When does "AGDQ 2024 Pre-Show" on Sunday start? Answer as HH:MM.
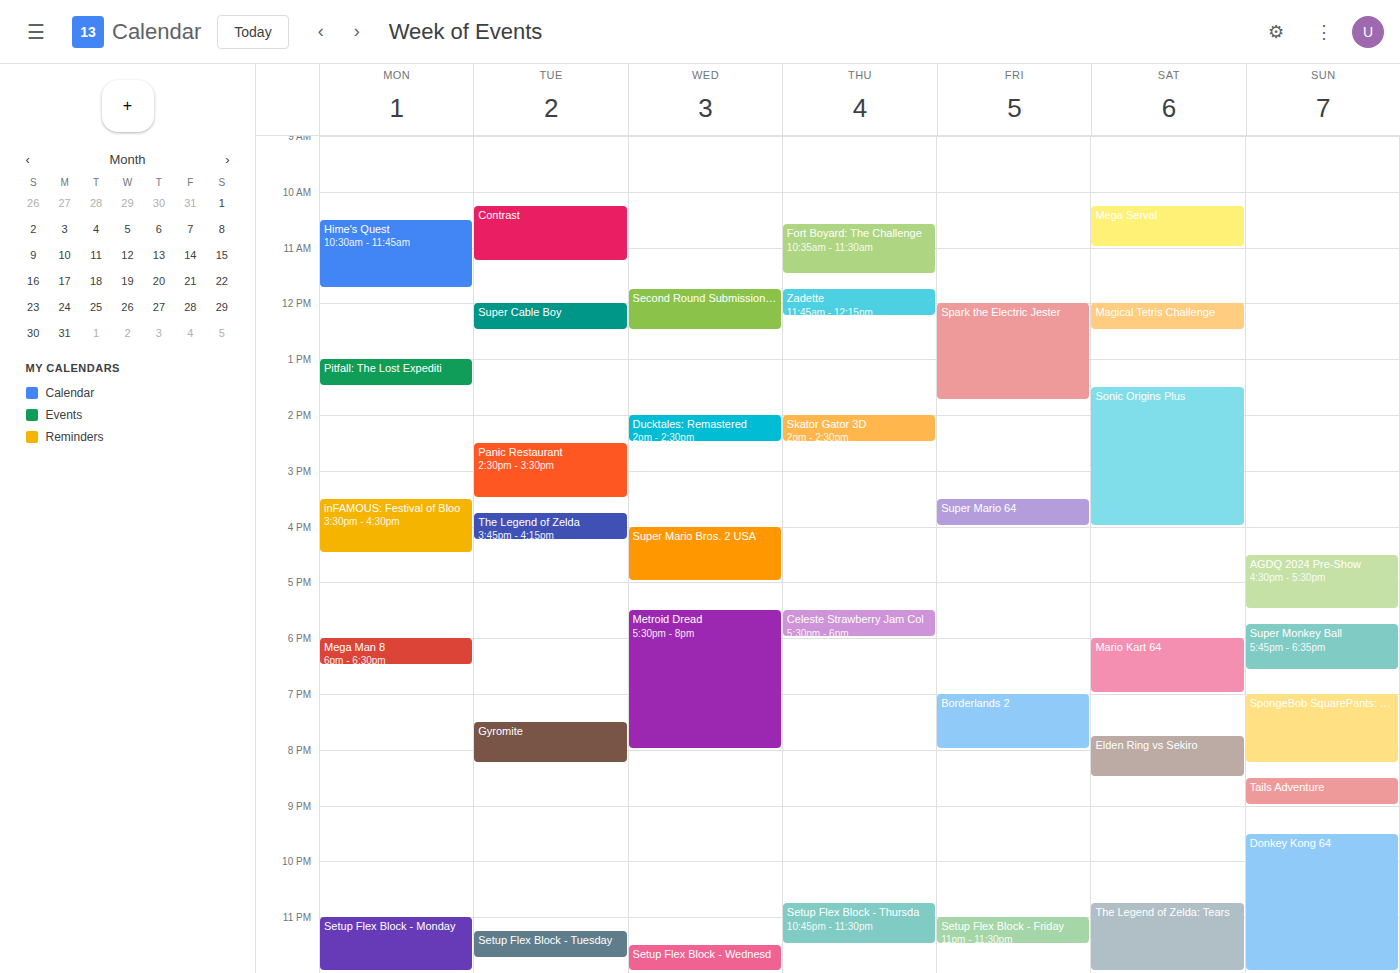
16:30